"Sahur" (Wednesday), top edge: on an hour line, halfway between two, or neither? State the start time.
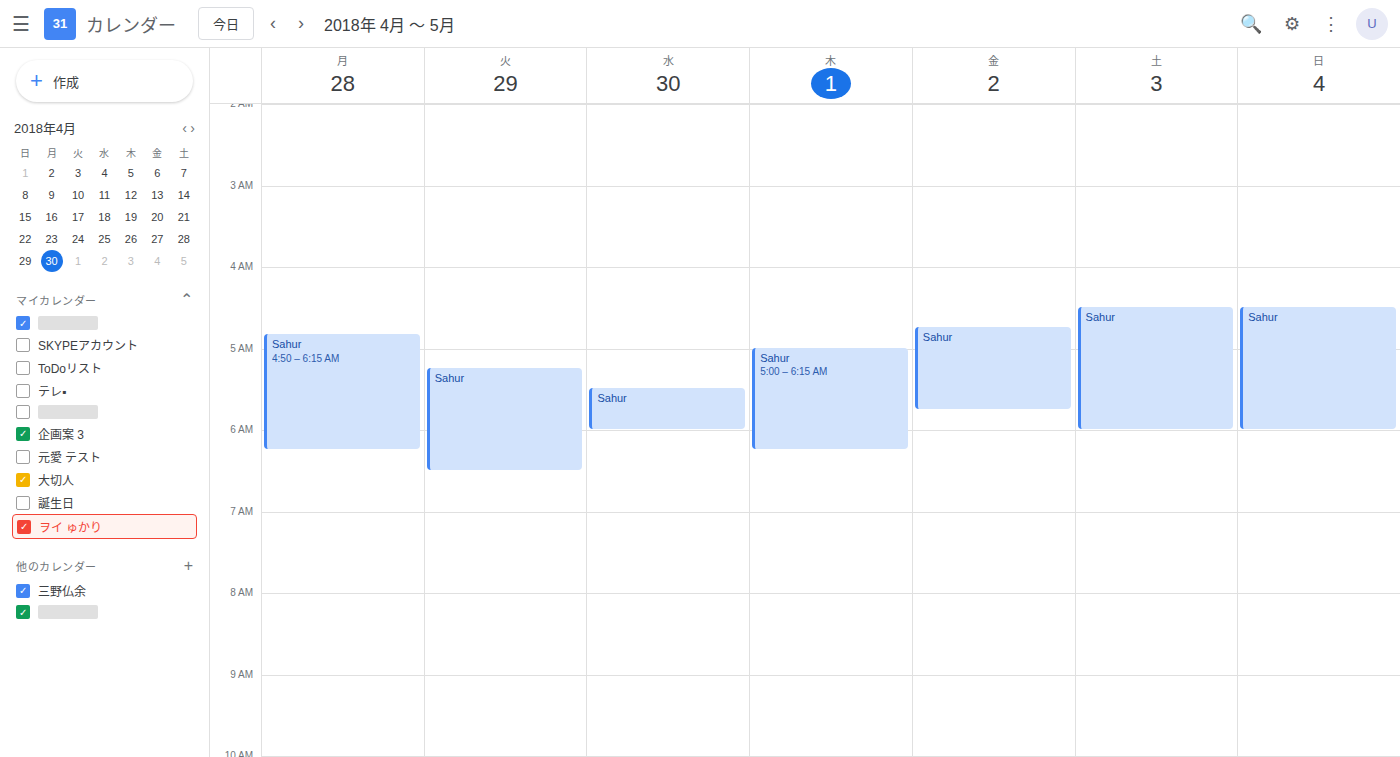
5:30 AM -- halfway between the 5 AM and 6 AM lines.